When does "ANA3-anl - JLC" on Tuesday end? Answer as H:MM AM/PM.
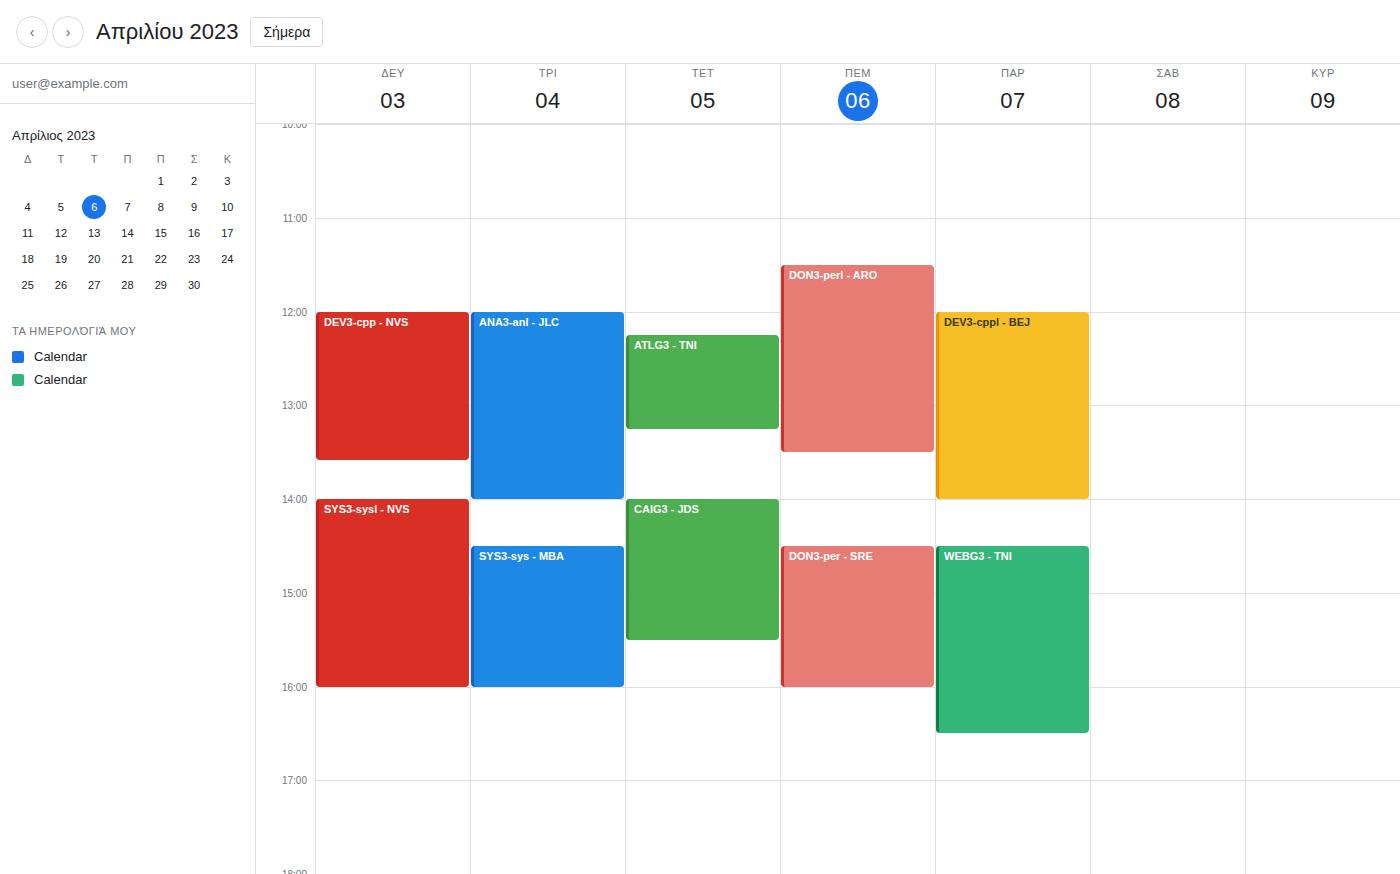
2:00 PM